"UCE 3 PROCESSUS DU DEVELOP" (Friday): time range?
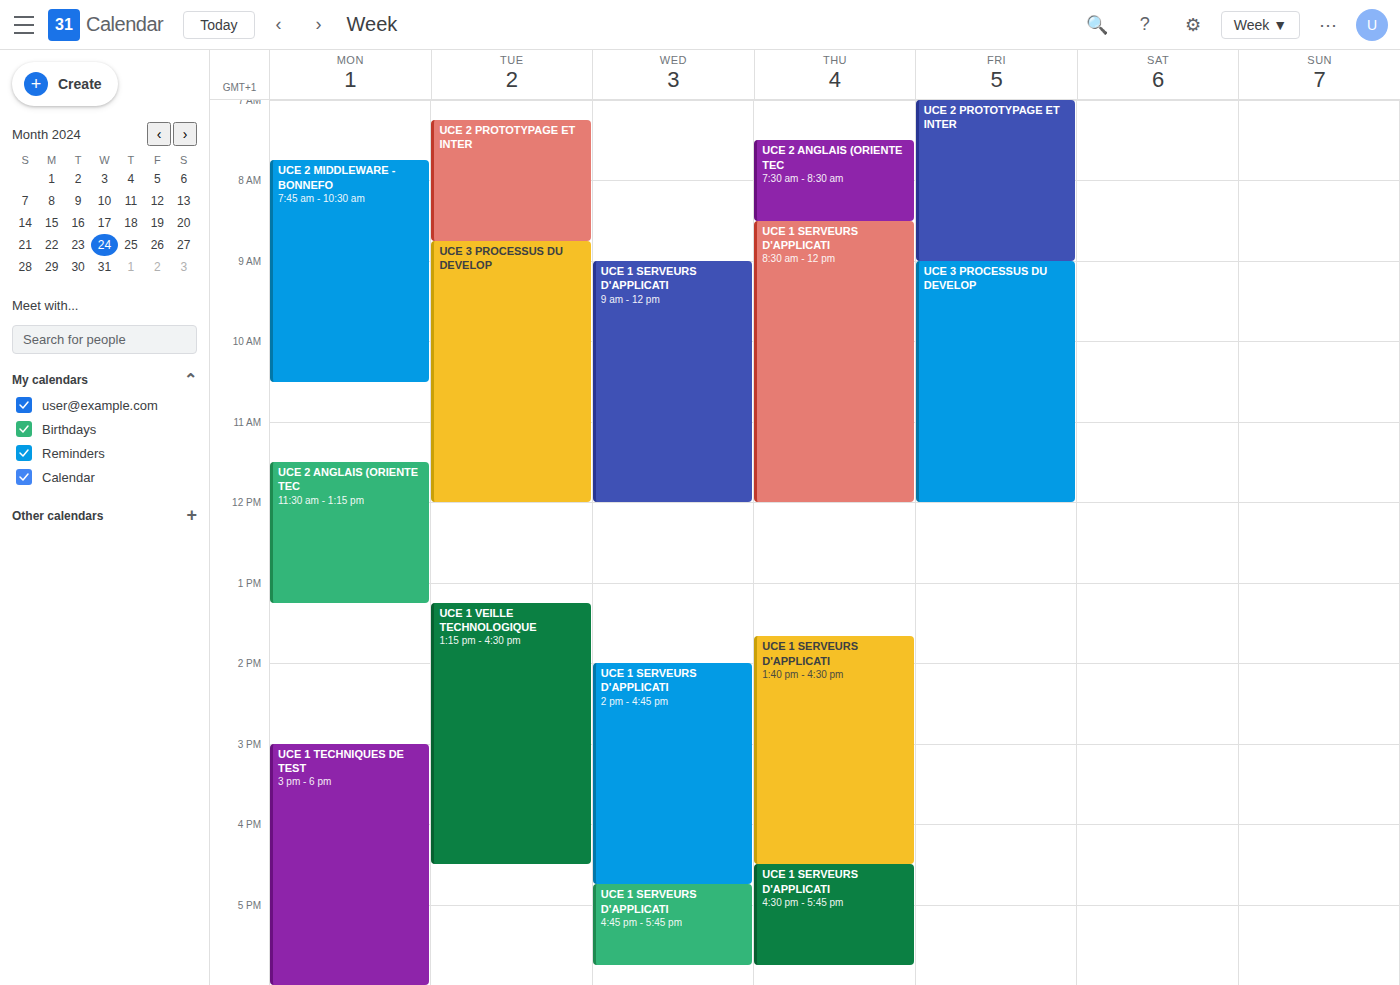
9:00 AM to 12:00 PM